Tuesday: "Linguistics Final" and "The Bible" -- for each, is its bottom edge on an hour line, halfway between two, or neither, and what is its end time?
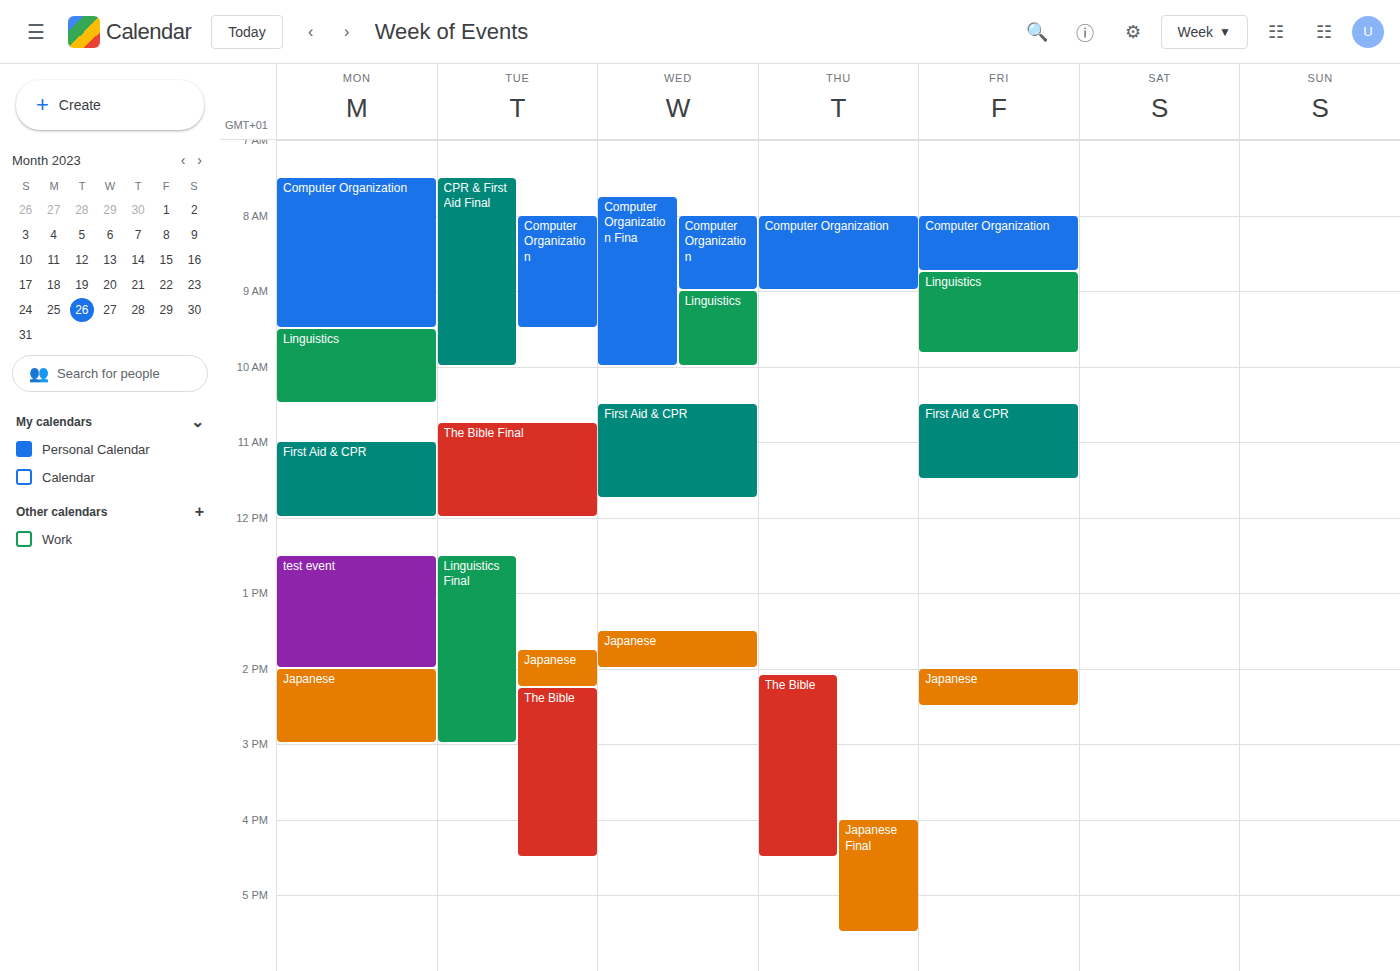
"Linguistics Final": 3:00 PM, exactly on the 3 PM line. "The Bible": 4:30 PM, halfway between the 4 PM and 5 PM lines.